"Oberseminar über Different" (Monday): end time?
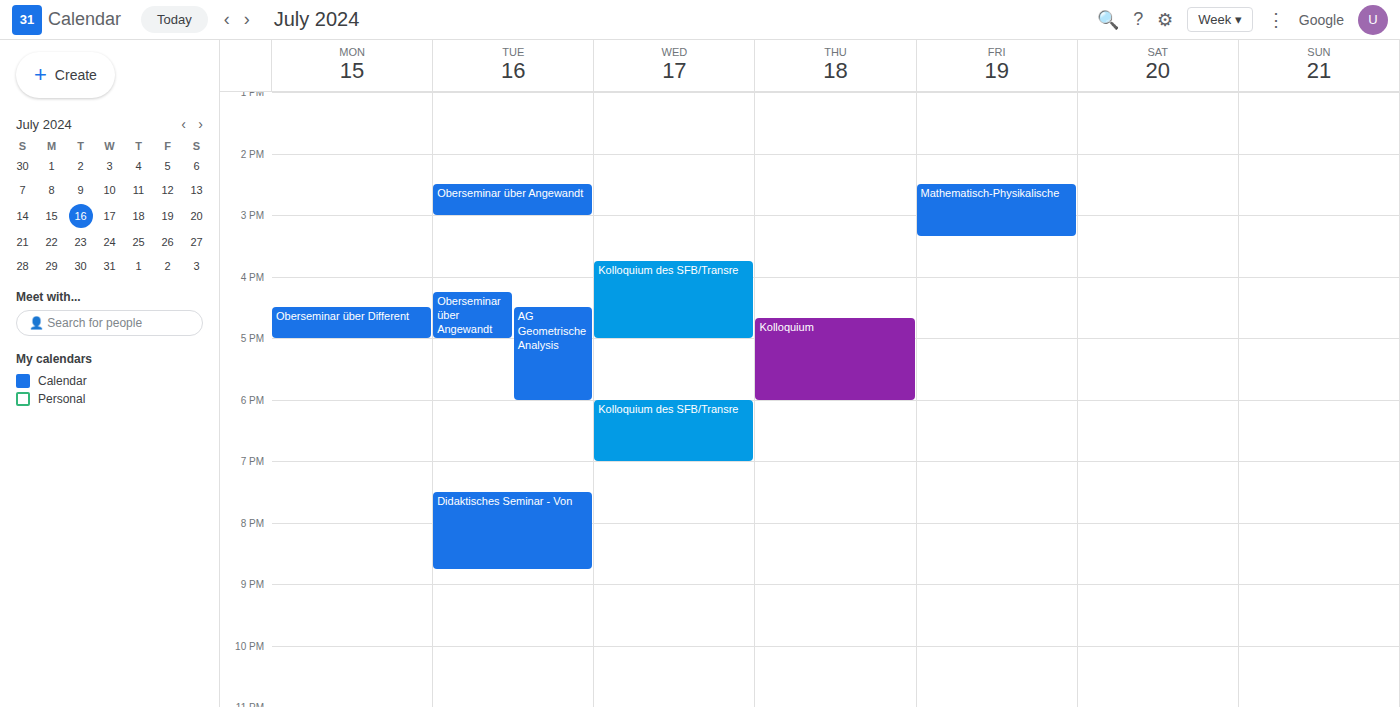
5:00 PM